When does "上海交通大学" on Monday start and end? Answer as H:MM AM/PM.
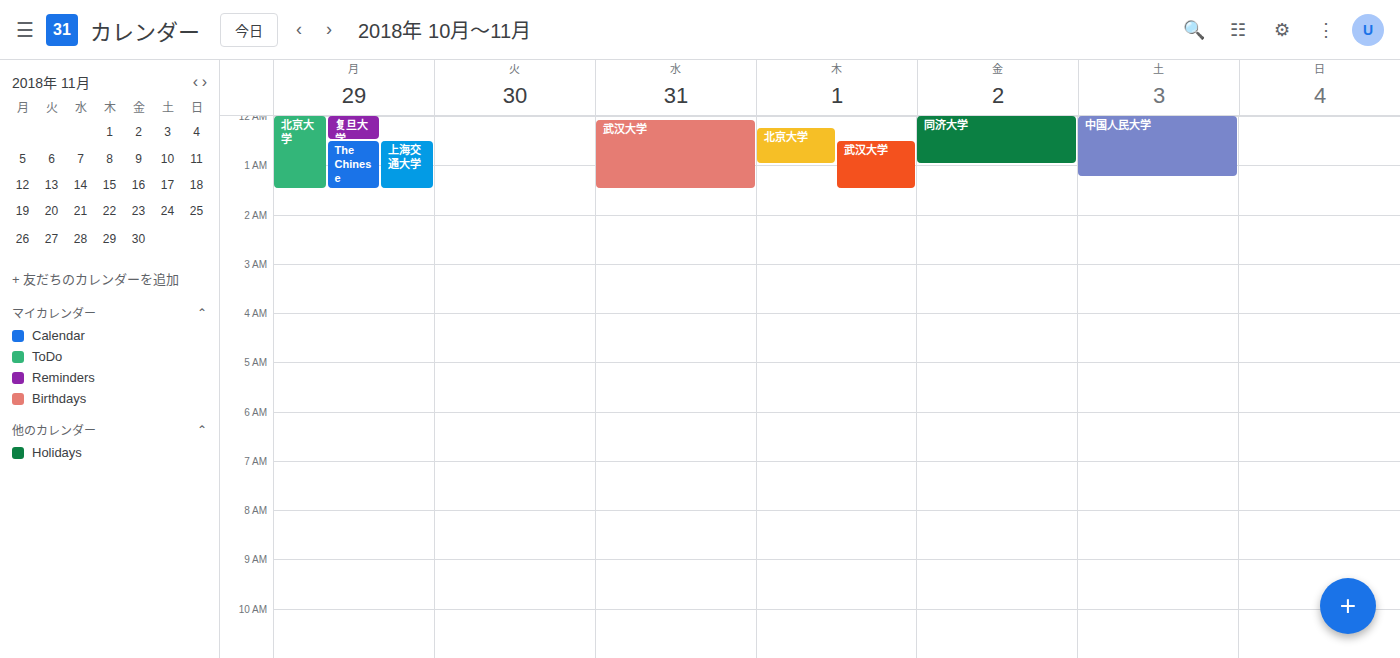
12:30 AM to 1:30 AM